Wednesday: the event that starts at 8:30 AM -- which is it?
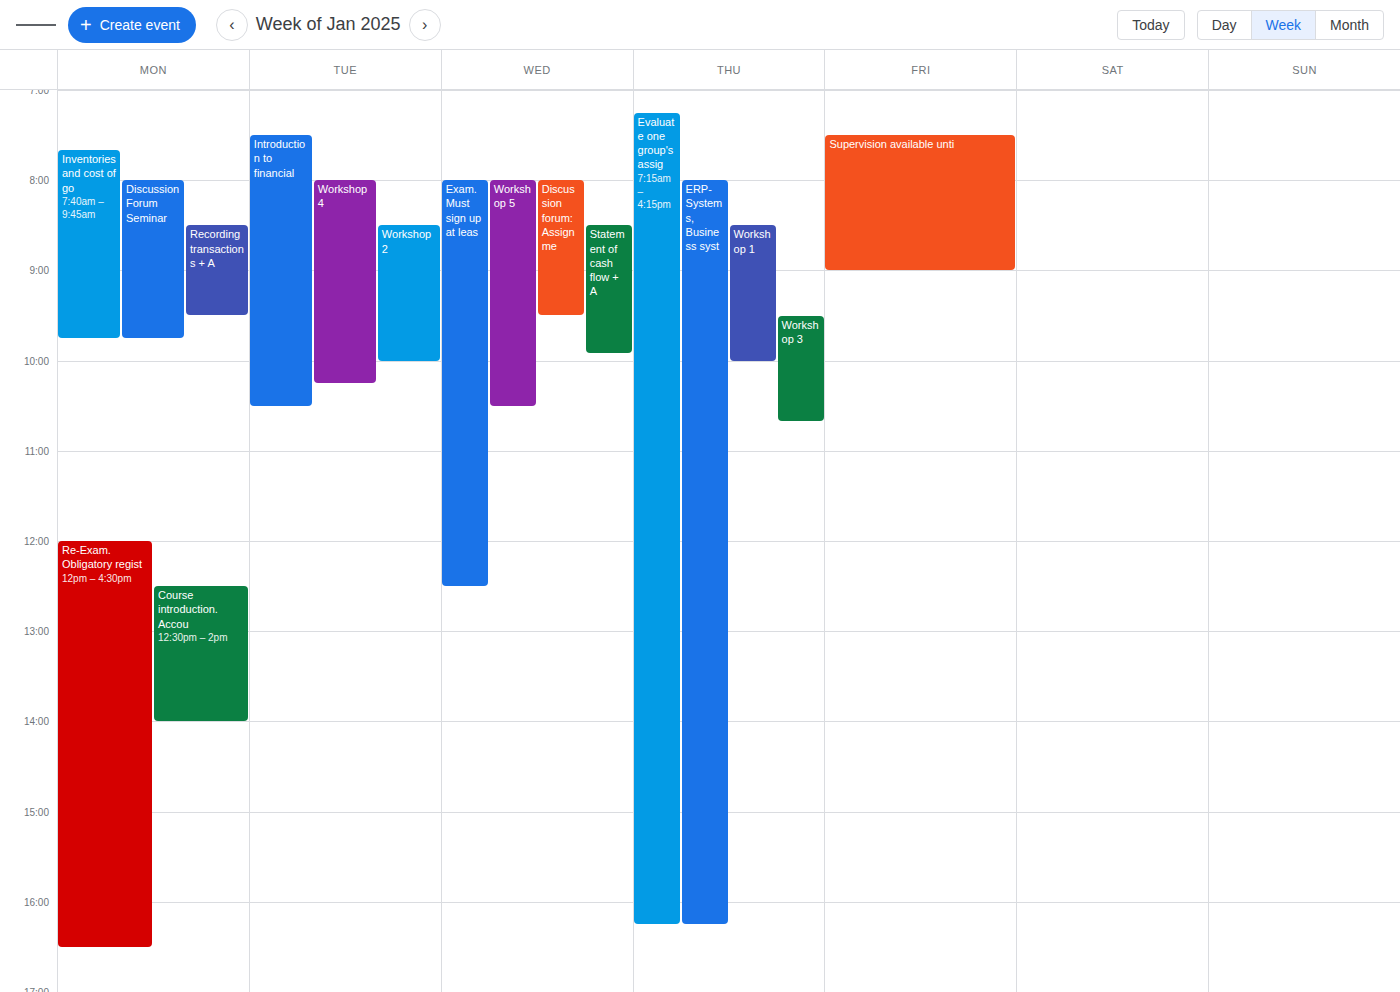
"Statement of cash flow + A"